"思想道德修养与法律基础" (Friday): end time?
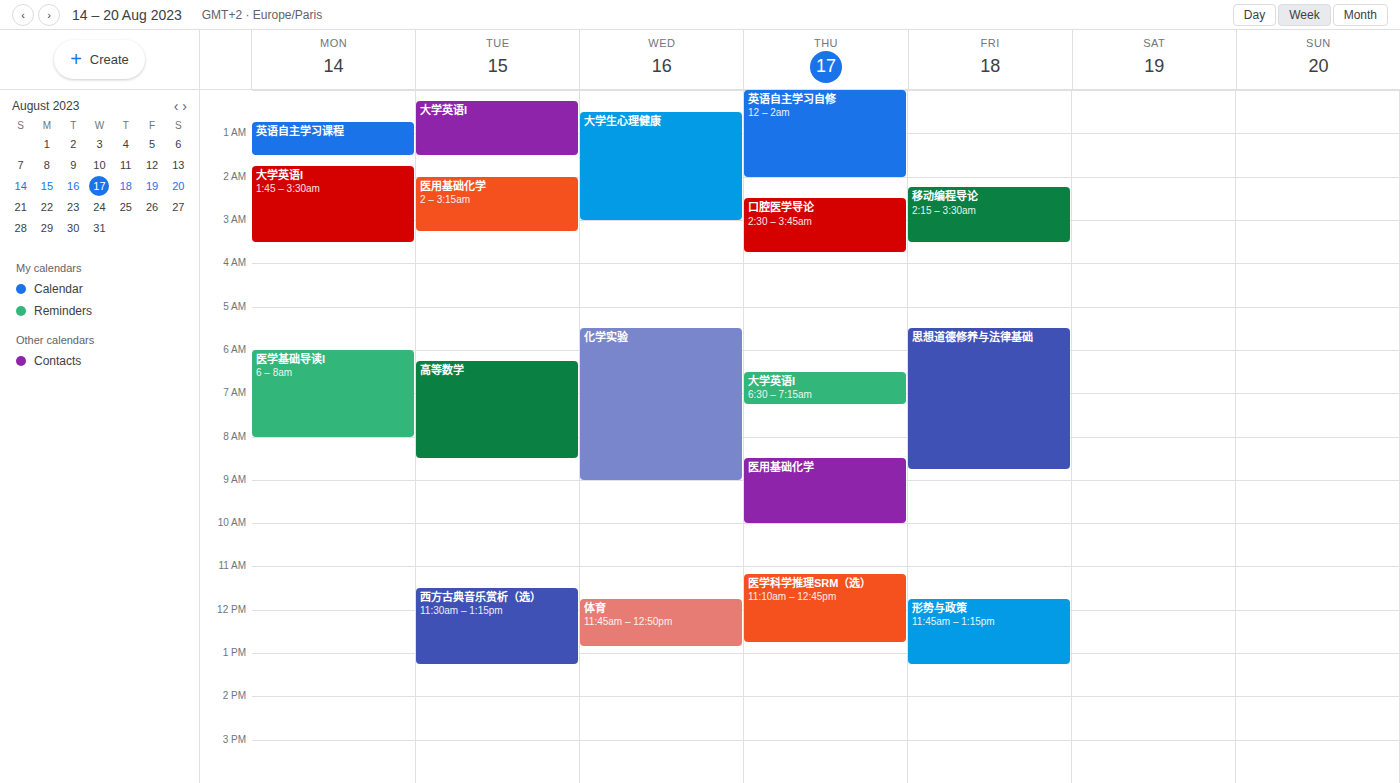
08:45